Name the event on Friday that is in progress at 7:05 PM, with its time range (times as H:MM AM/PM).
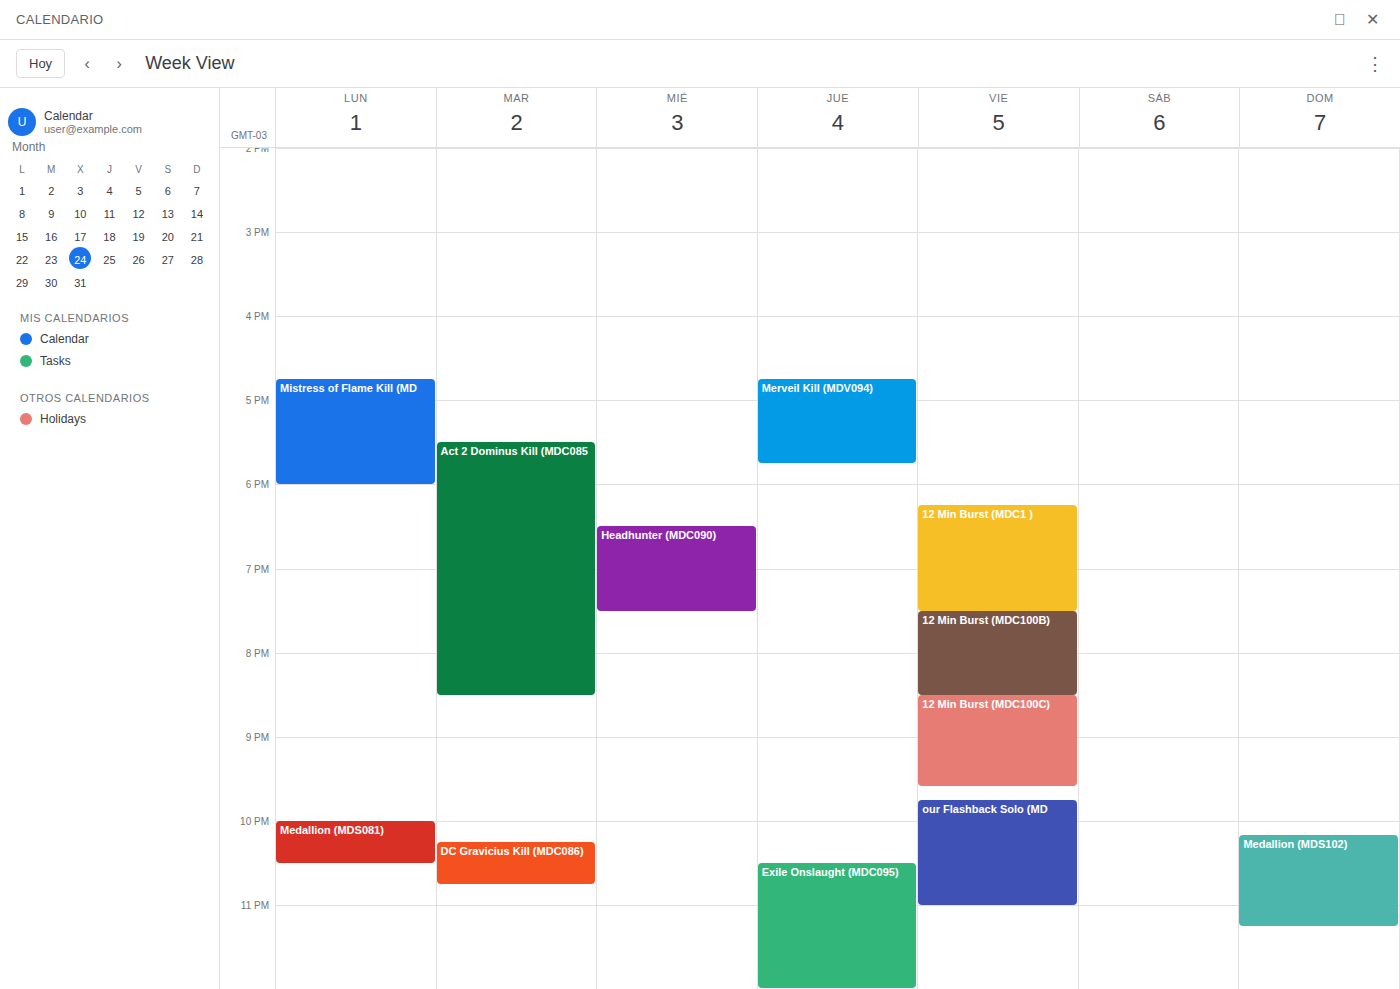
"12 Min Burst (MDC1 )", 6:15 PM to 7:30 PM